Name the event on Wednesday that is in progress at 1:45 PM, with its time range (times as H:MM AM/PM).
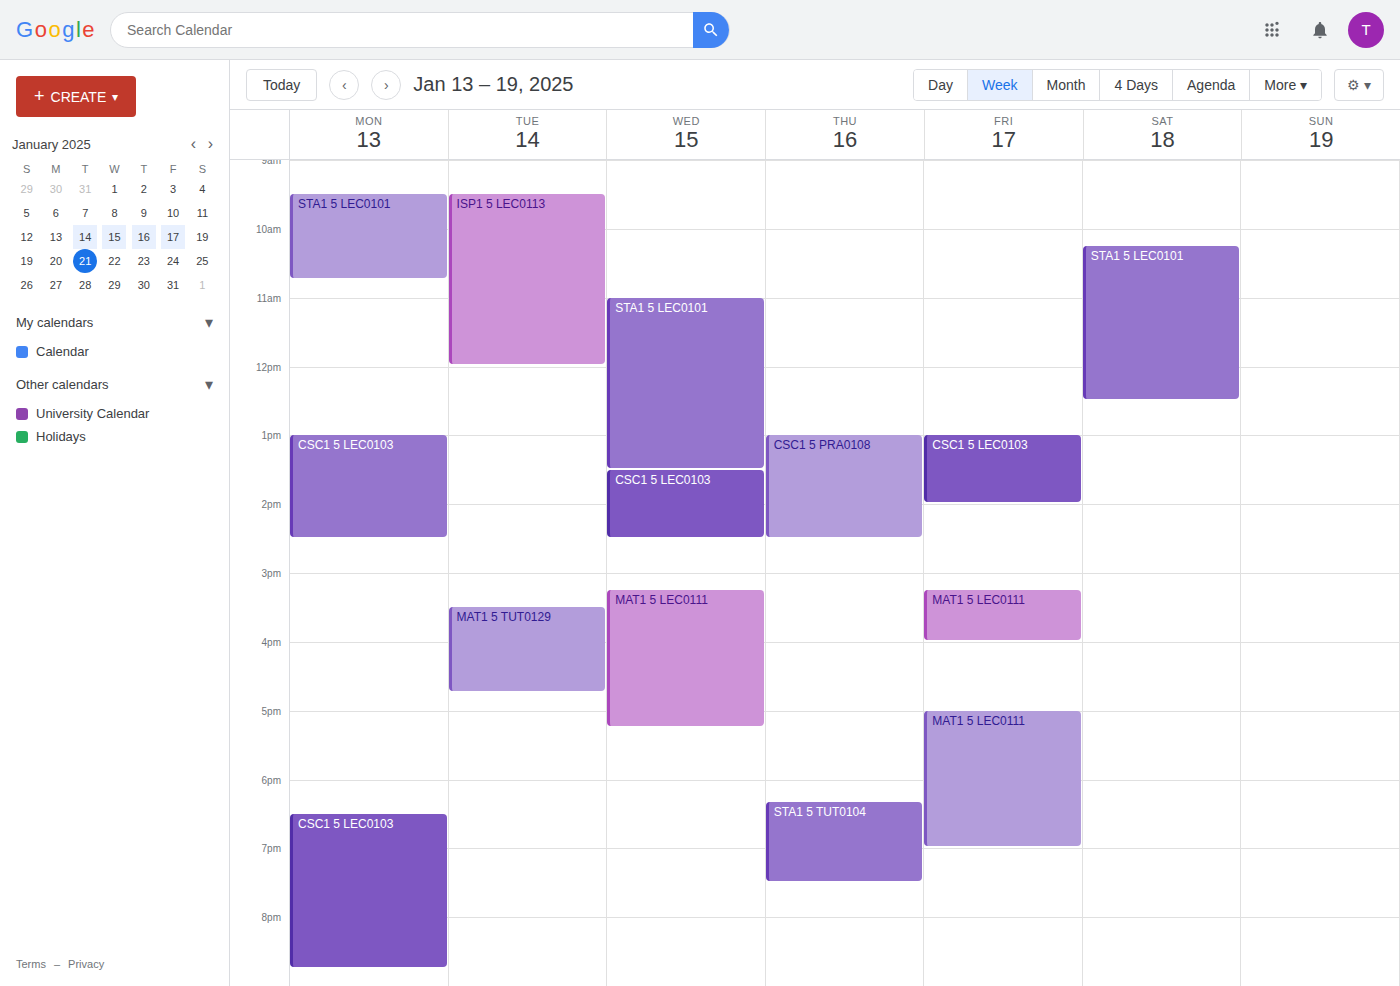
"CSC1 5 LEC0103", 1:30 PM to 2:30 PM